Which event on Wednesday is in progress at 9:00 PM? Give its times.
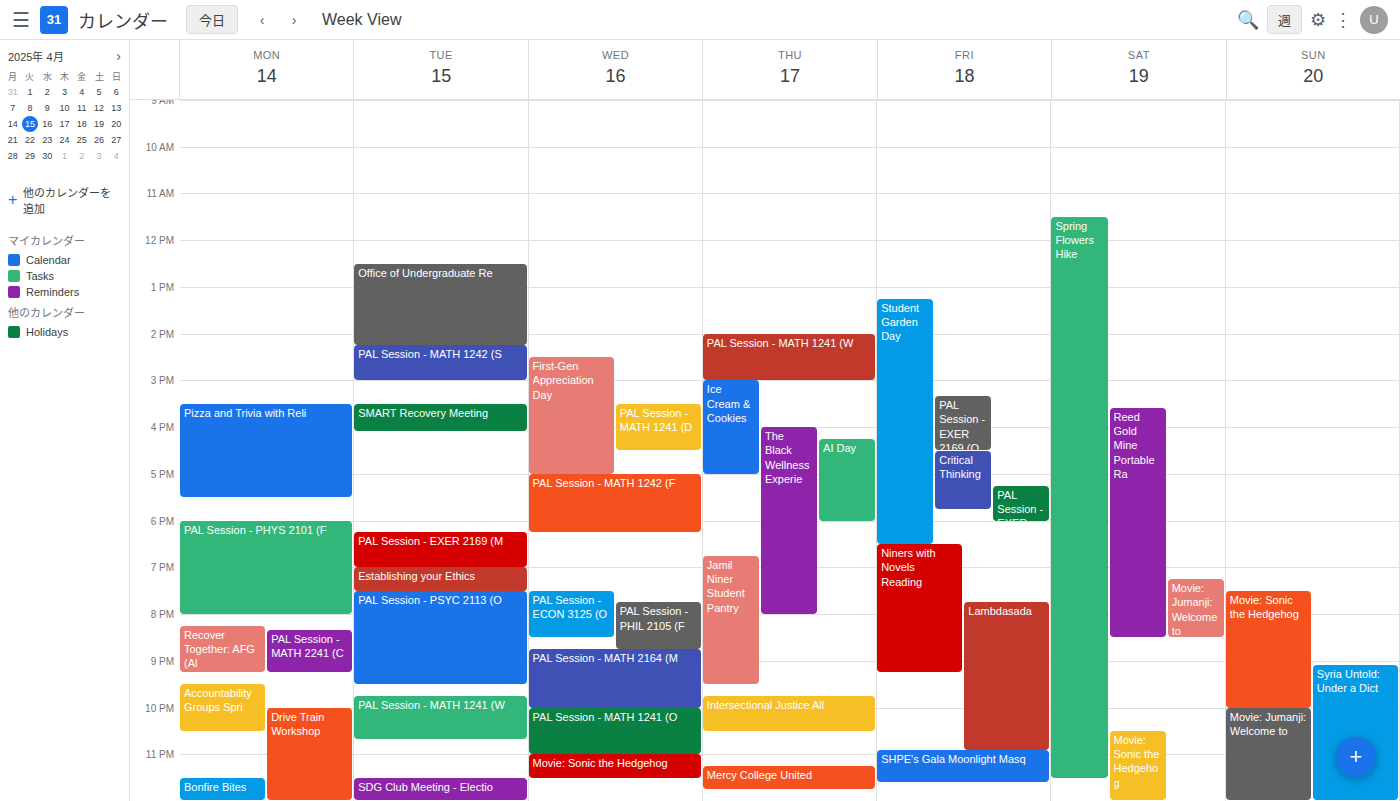
"PAL Session - MATH 2164 (M", 8:45 PM to 10:00 PM